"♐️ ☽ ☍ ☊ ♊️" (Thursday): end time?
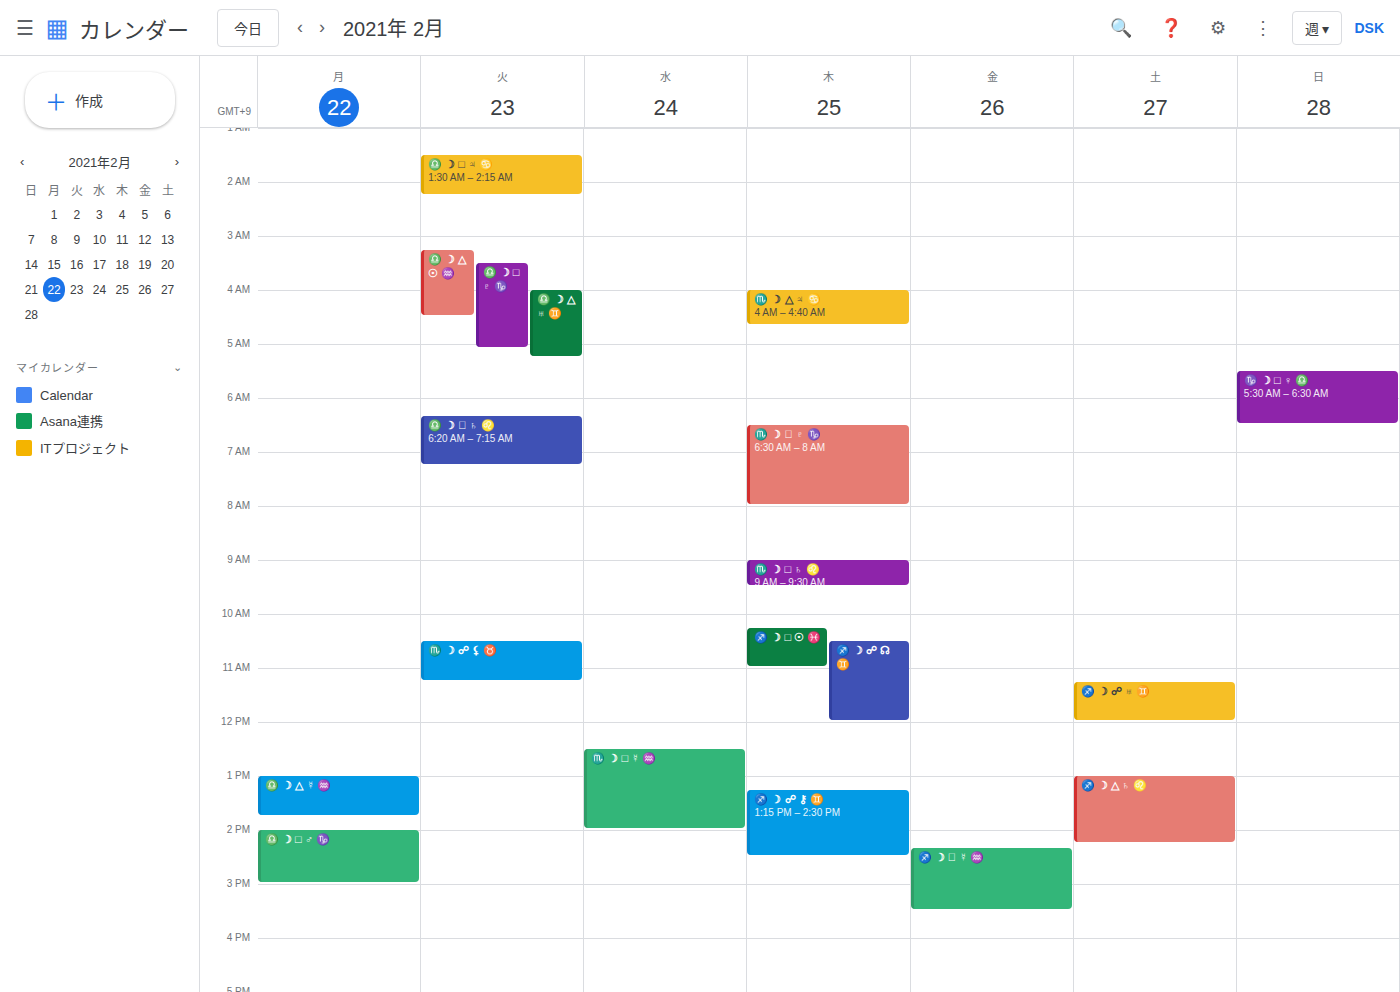
12:00 PM